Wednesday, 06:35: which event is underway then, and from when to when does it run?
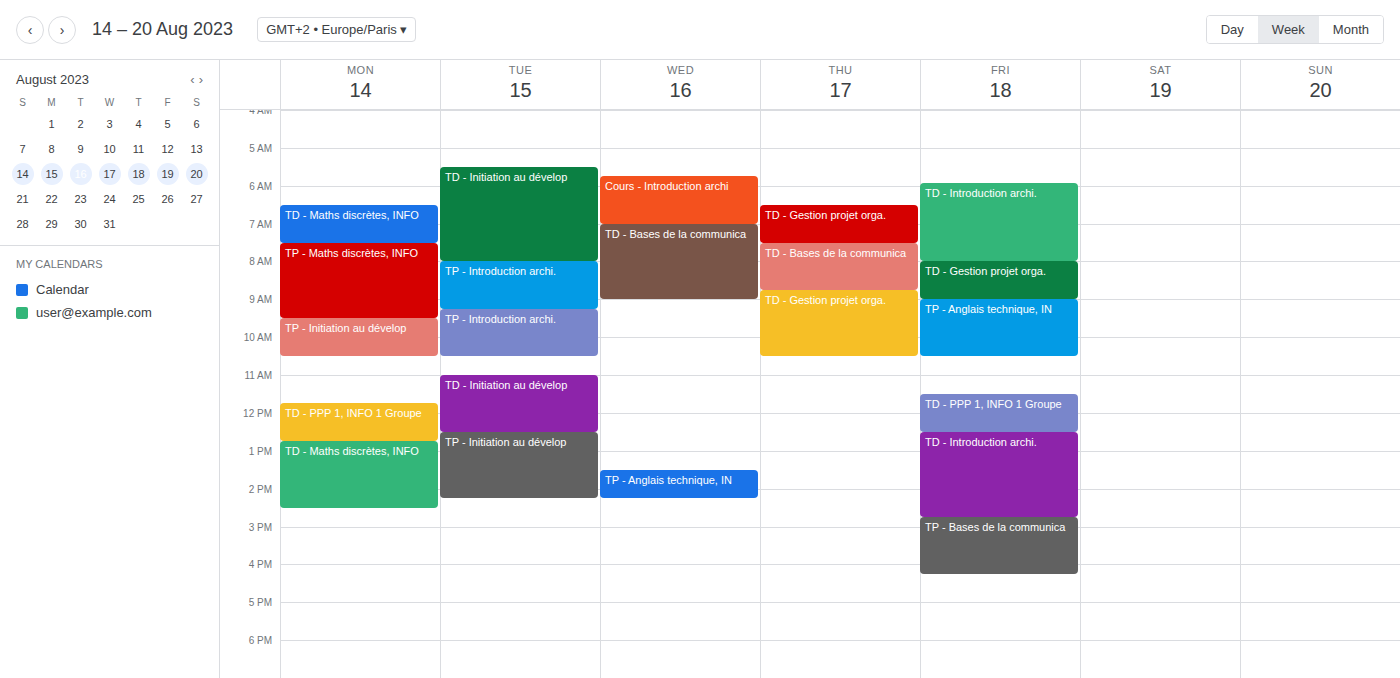
"Cours - Introduction archi", 05:45 to 07:00